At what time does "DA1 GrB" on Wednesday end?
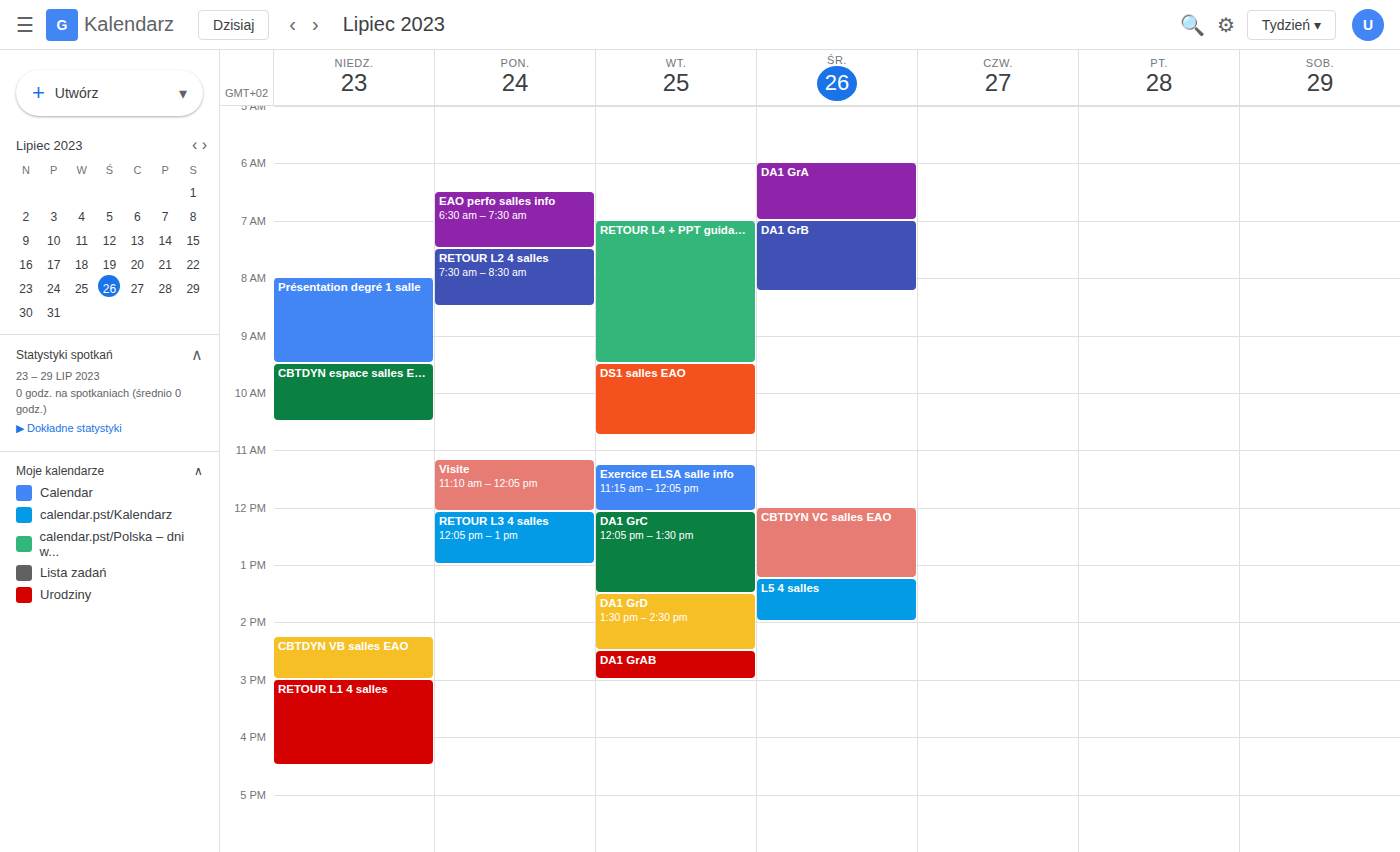
8:15 AM